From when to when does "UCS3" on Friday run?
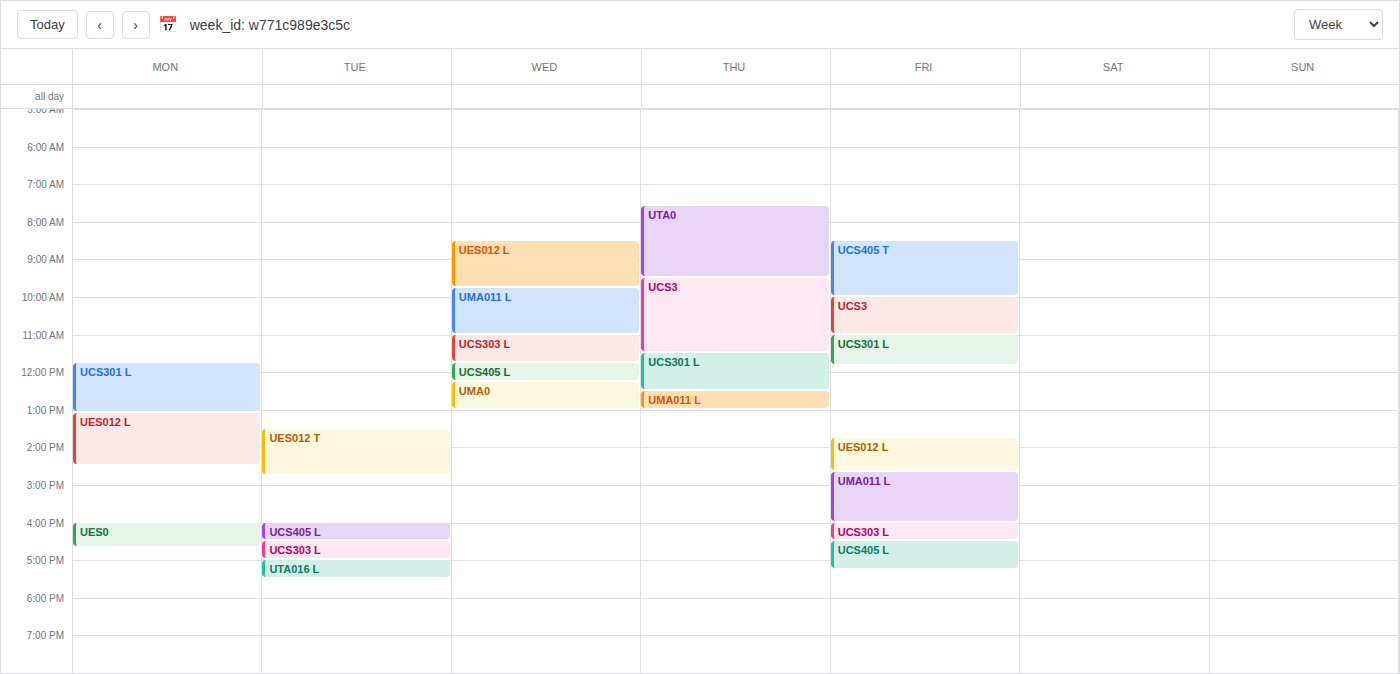
10:00 AM to 11:00 AM